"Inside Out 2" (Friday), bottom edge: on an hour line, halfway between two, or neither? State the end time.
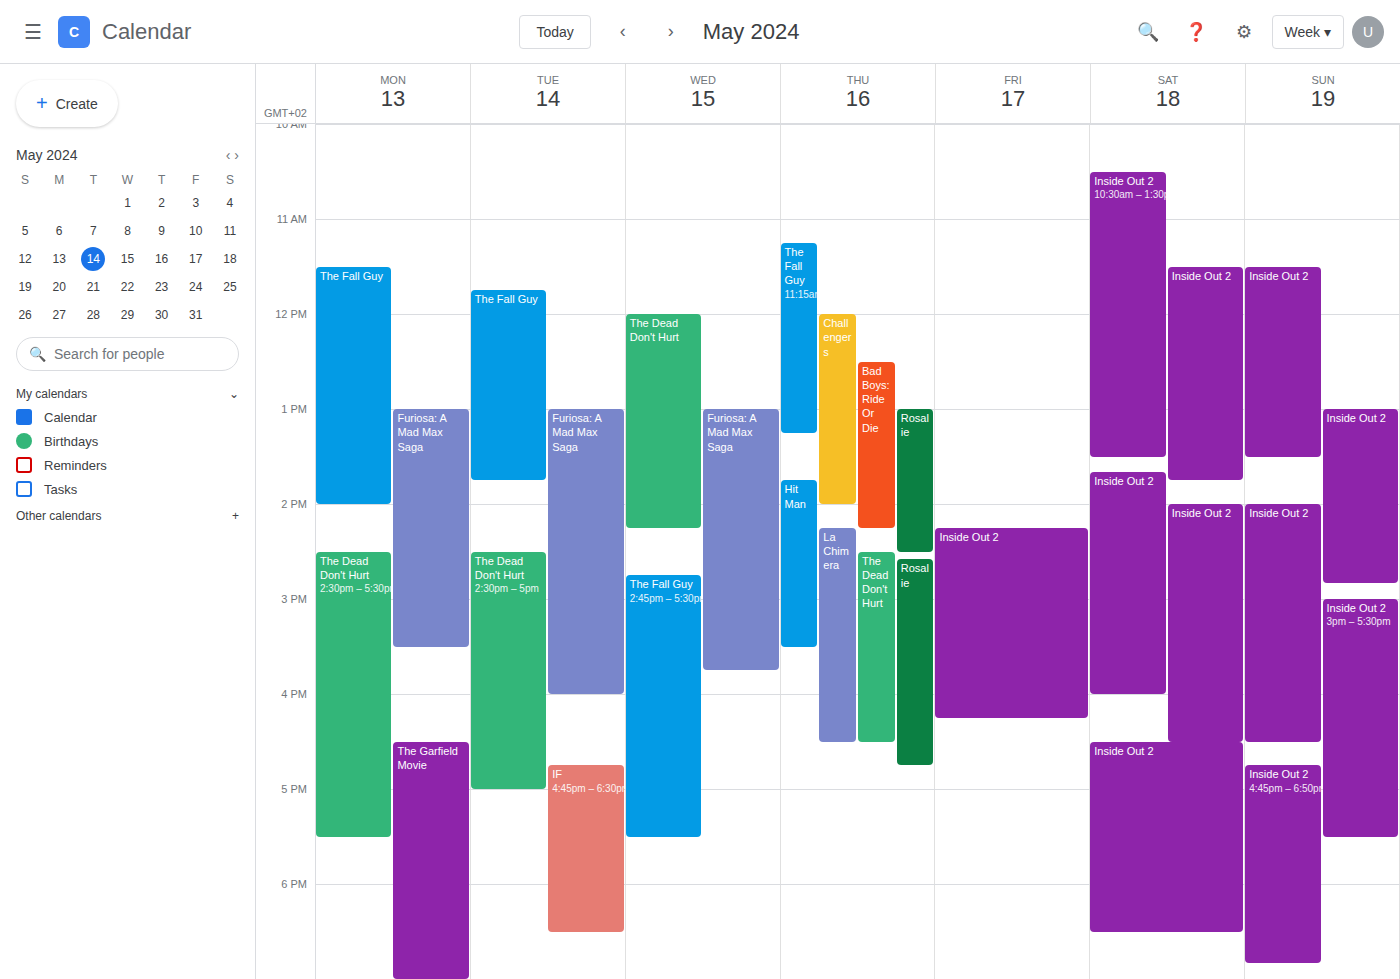
4:15 PM -- neither: a quarter of the way from the 4 PM line to the 5 PM line.